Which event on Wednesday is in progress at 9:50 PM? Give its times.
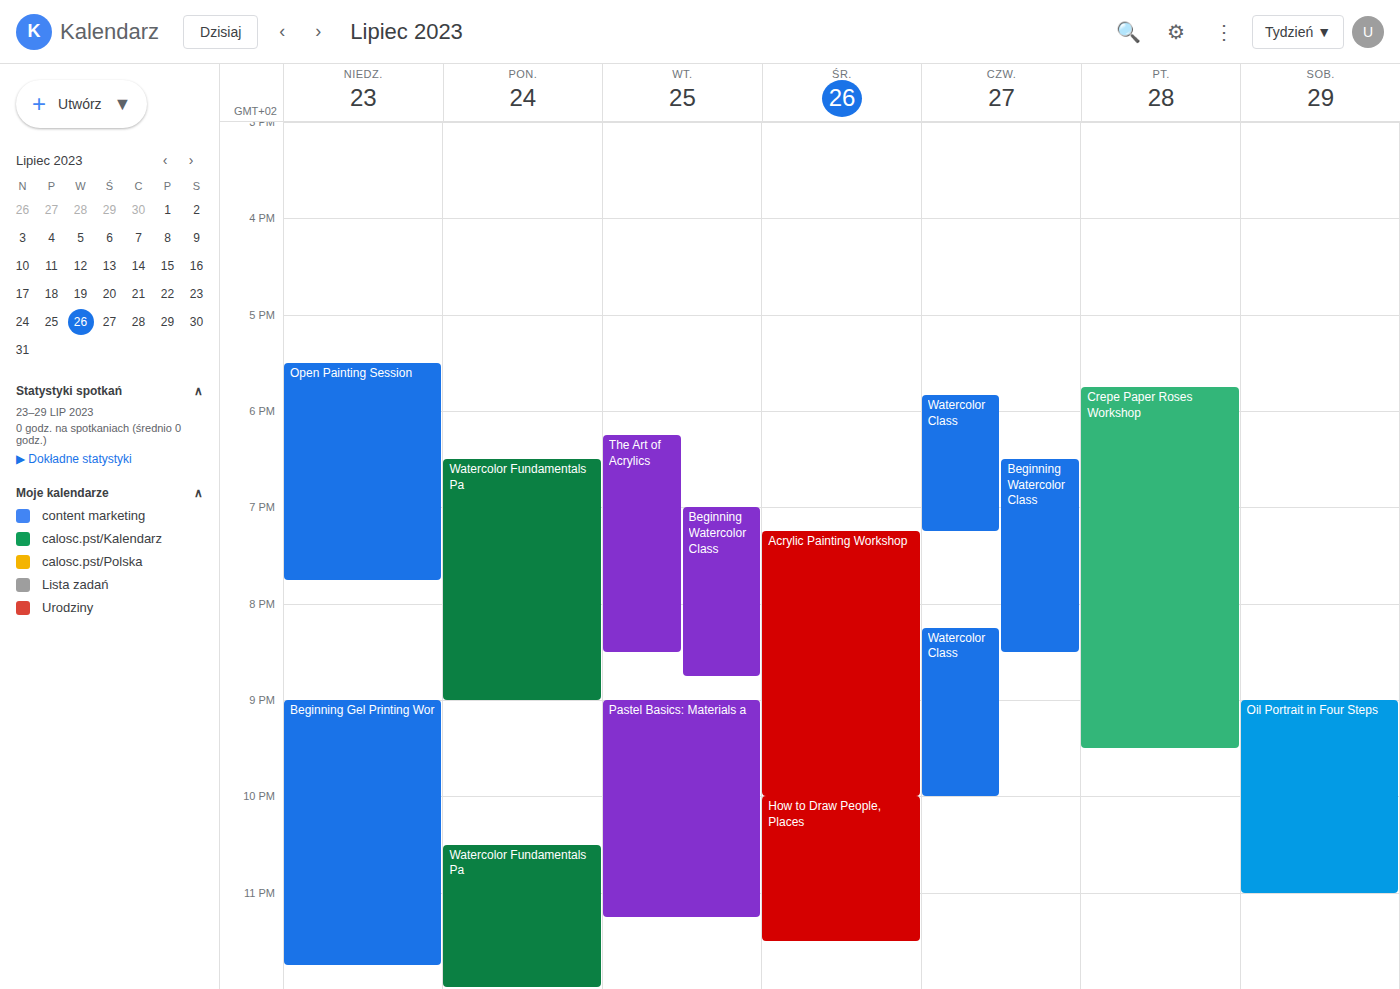
"Acrylic Painting Workshop", 7:15 PM to 10:00 PM